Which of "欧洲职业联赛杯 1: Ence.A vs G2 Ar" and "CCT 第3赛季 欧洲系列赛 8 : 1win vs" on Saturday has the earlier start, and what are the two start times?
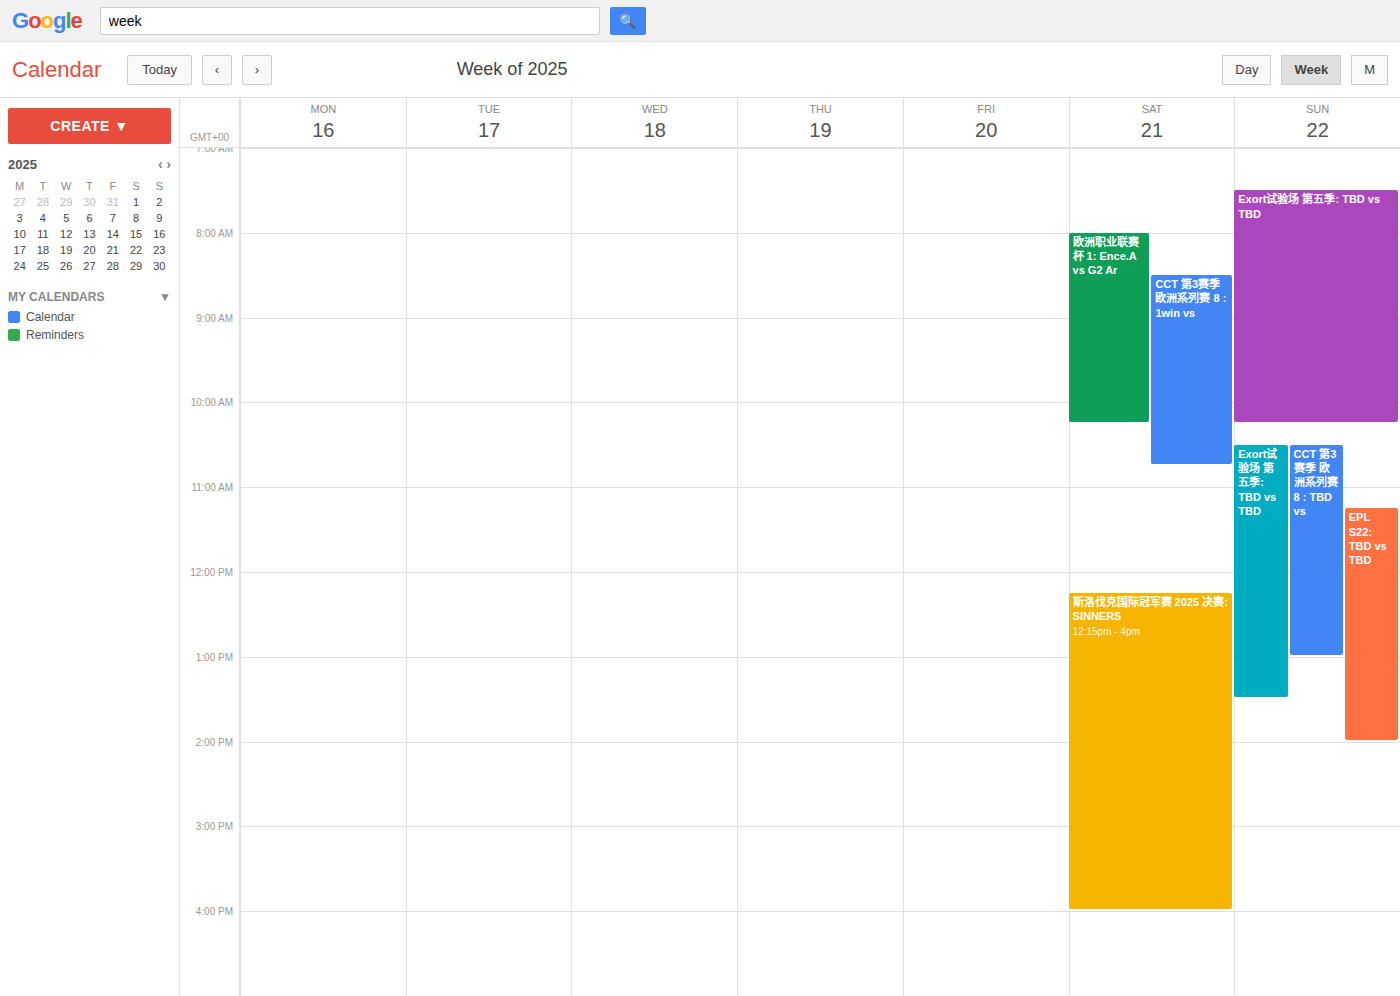
"欧洲职业联赛杯 1: Ence.A vs G2 Ar" 8:00 AM; "CCT 第3赛季 欧洲系列赛 8 : 1win vs" 8:30 AM.